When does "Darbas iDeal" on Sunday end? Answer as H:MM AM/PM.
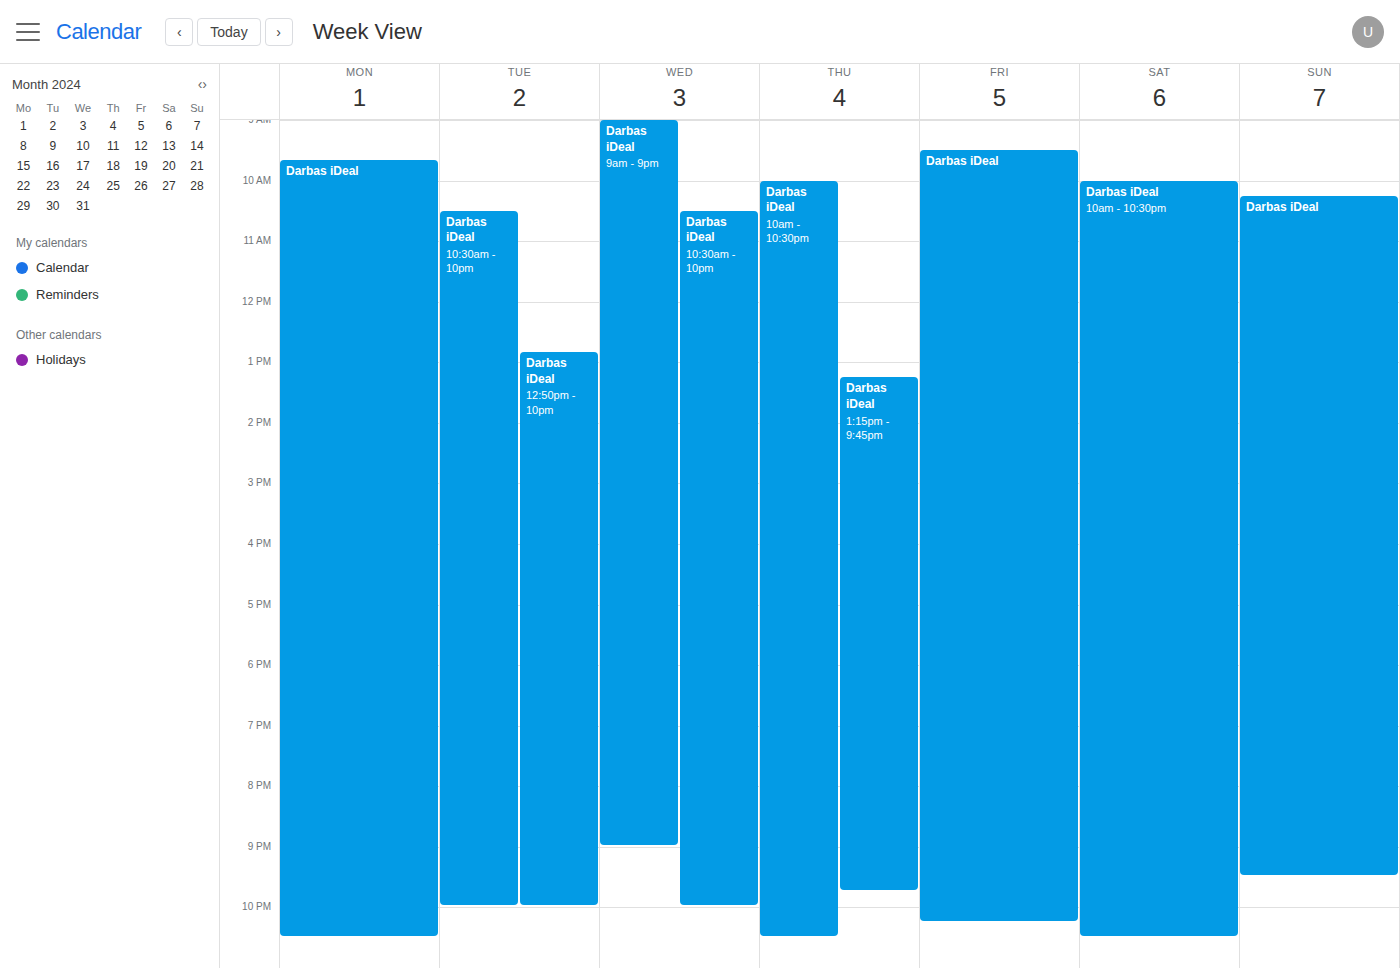
9:30 PM